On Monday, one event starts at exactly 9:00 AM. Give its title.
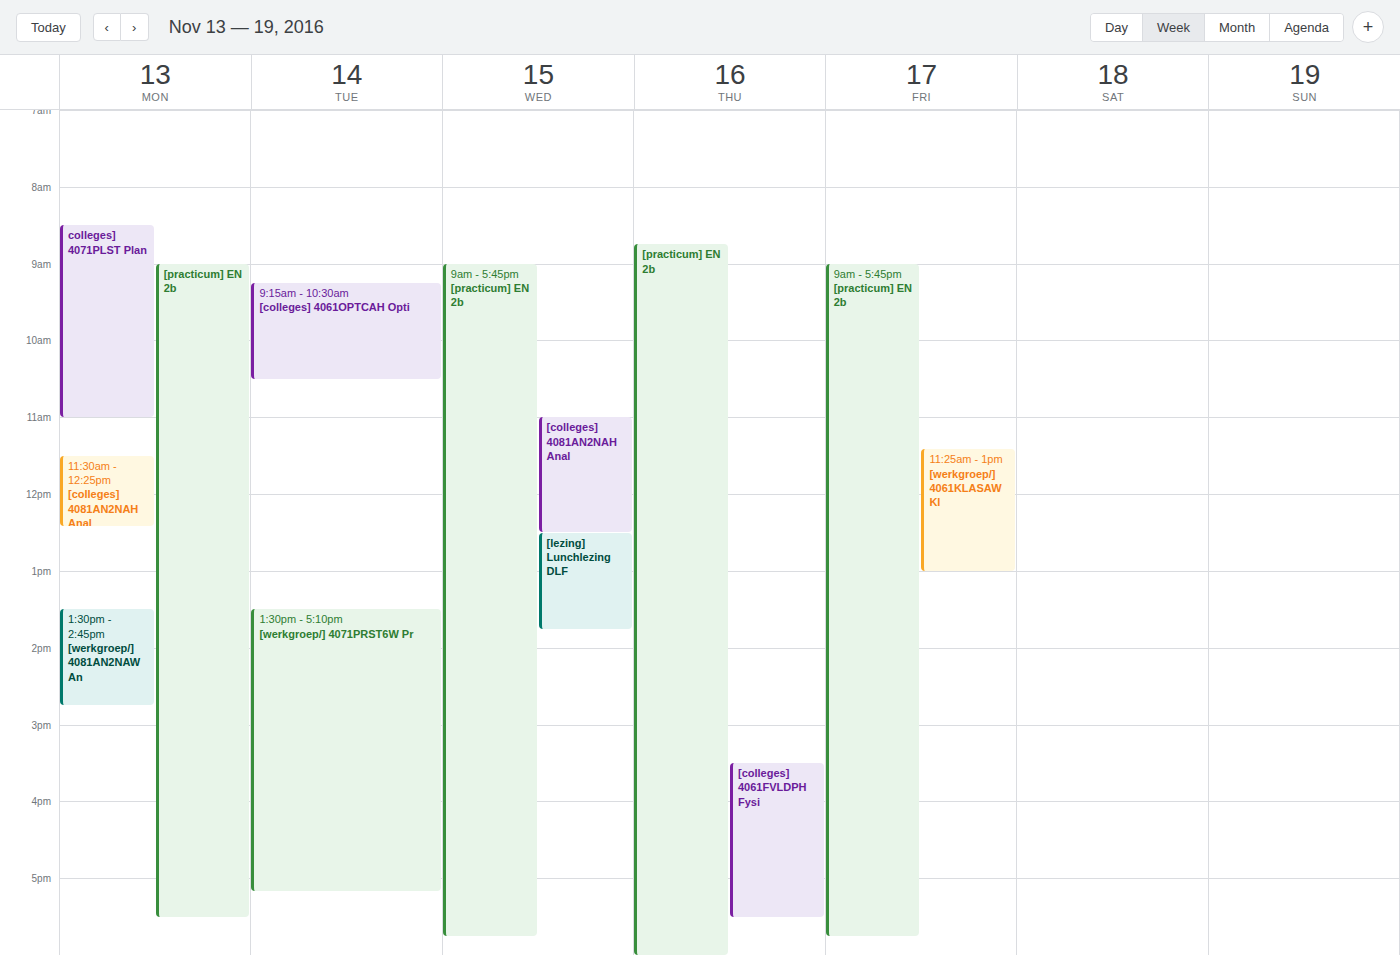
"[practicum] EN 2b"